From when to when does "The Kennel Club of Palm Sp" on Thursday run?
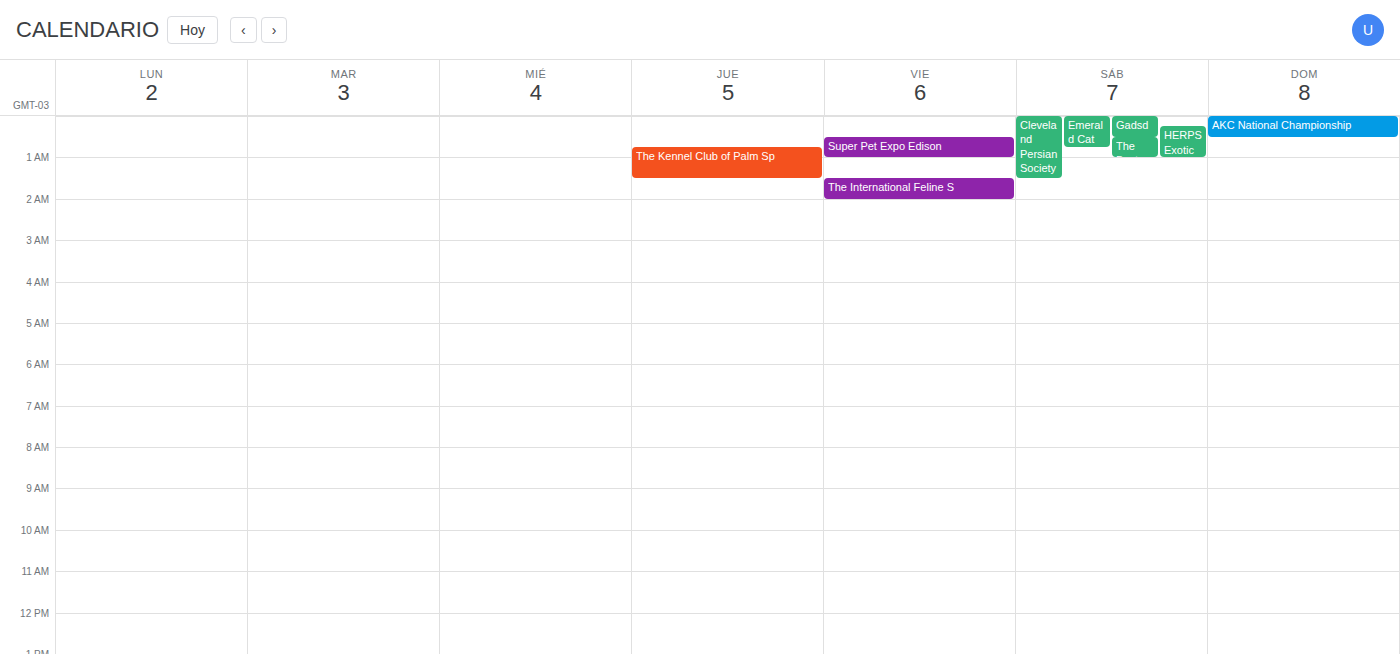
12:45 AM to 1:30 AM